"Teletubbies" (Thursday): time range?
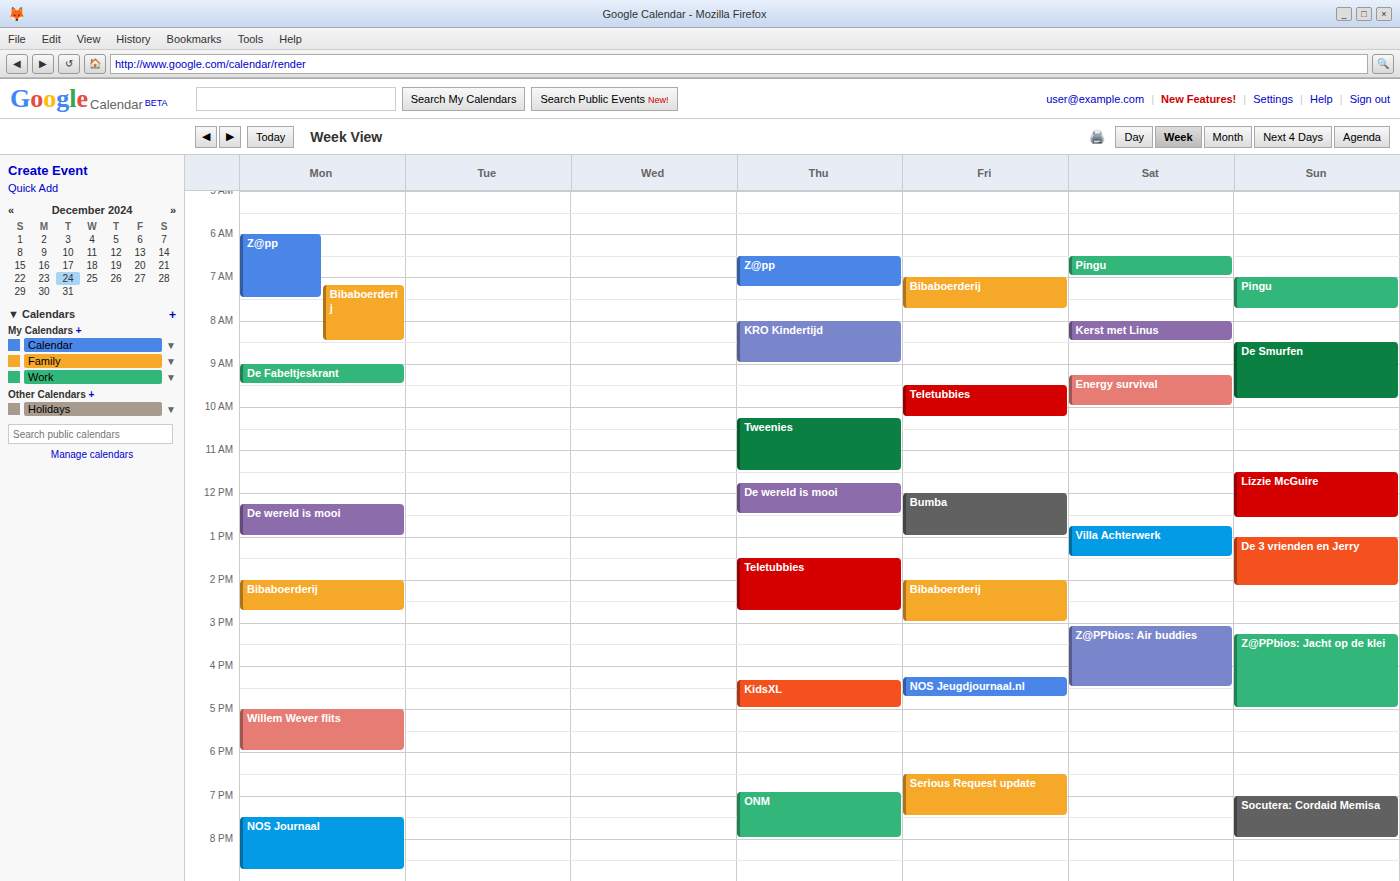
1:30 PM to 2:45 PM